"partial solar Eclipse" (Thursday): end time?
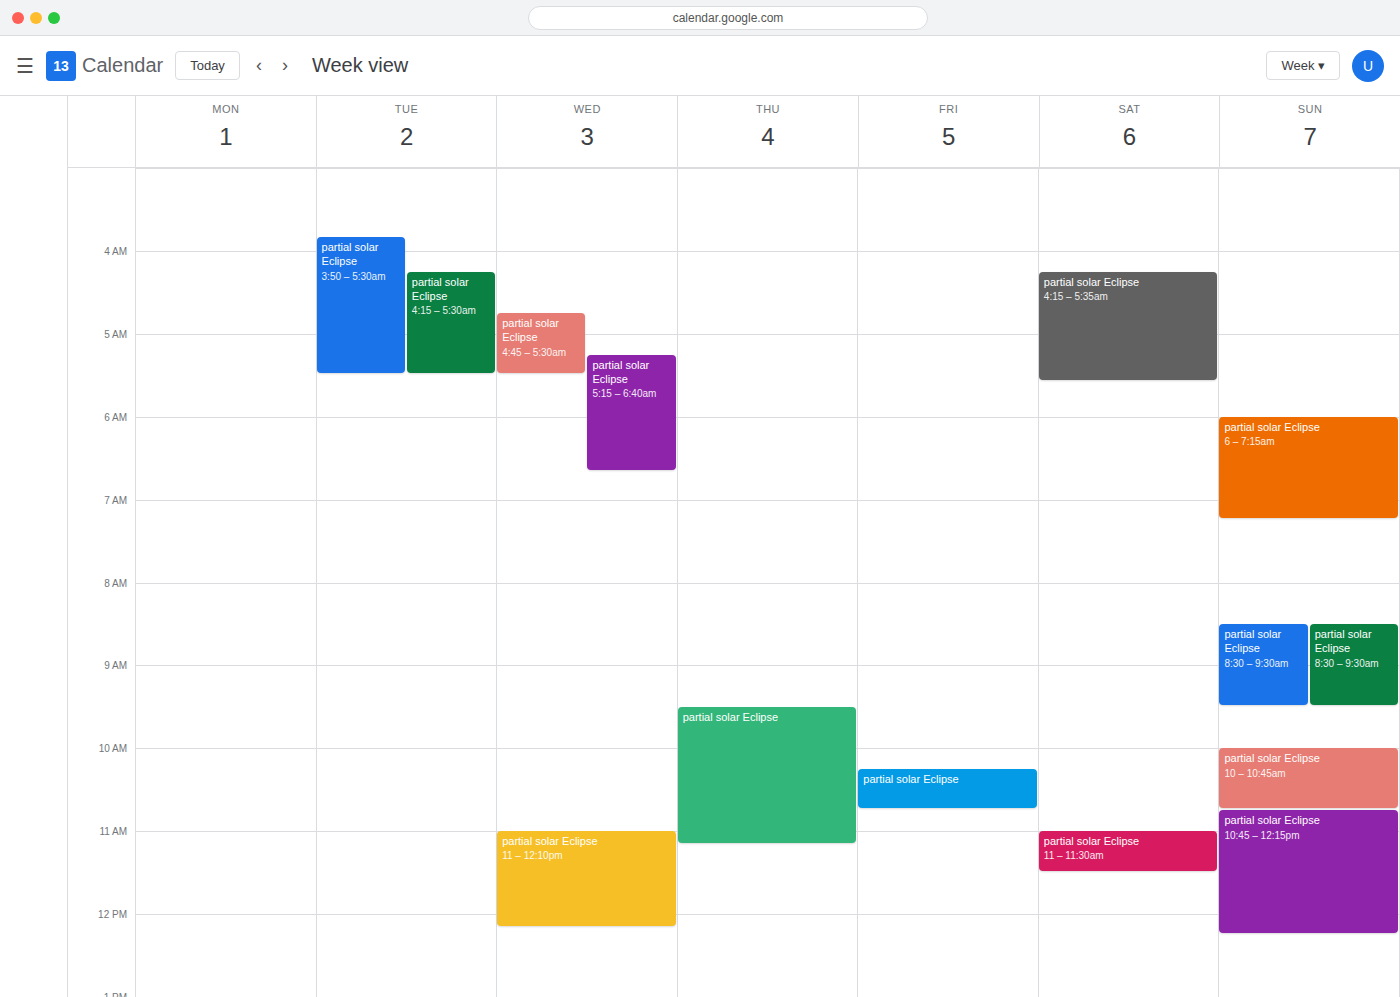
11:10 AM